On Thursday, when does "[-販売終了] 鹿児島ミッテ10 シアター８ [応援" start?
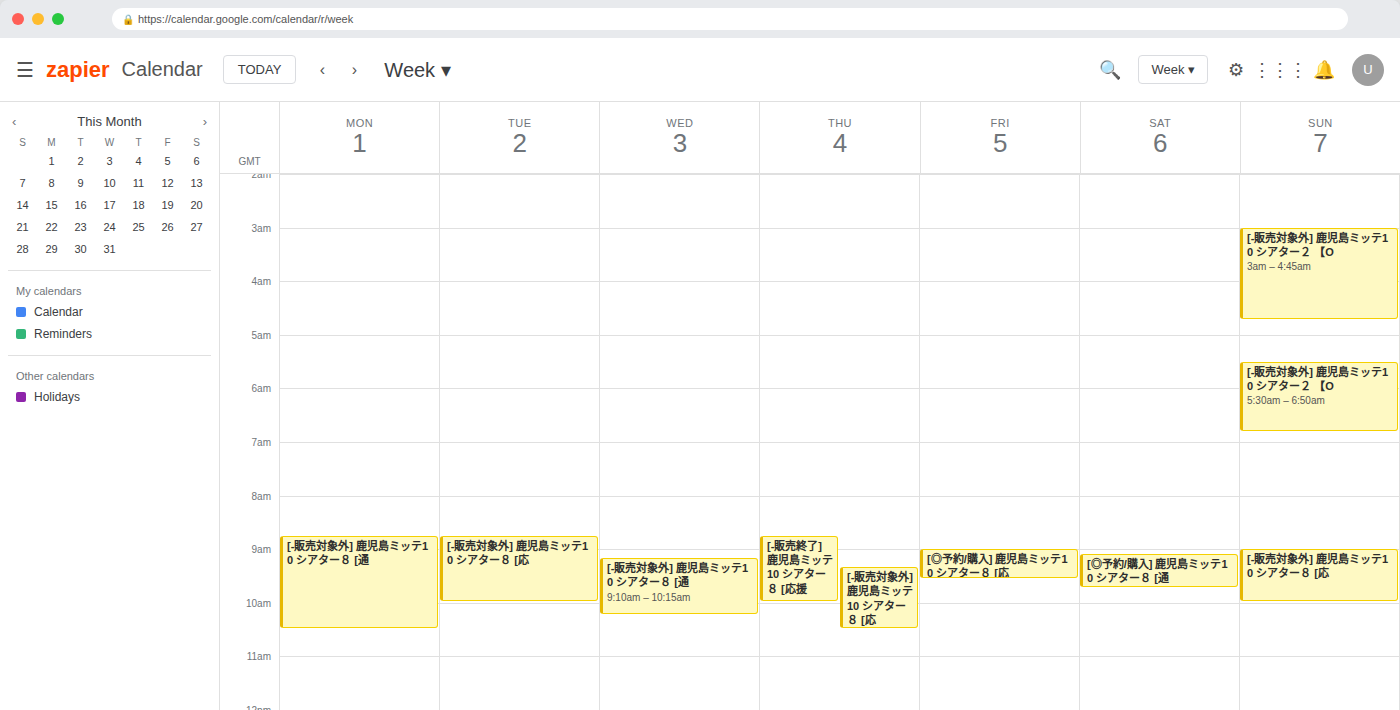
8:45 AM